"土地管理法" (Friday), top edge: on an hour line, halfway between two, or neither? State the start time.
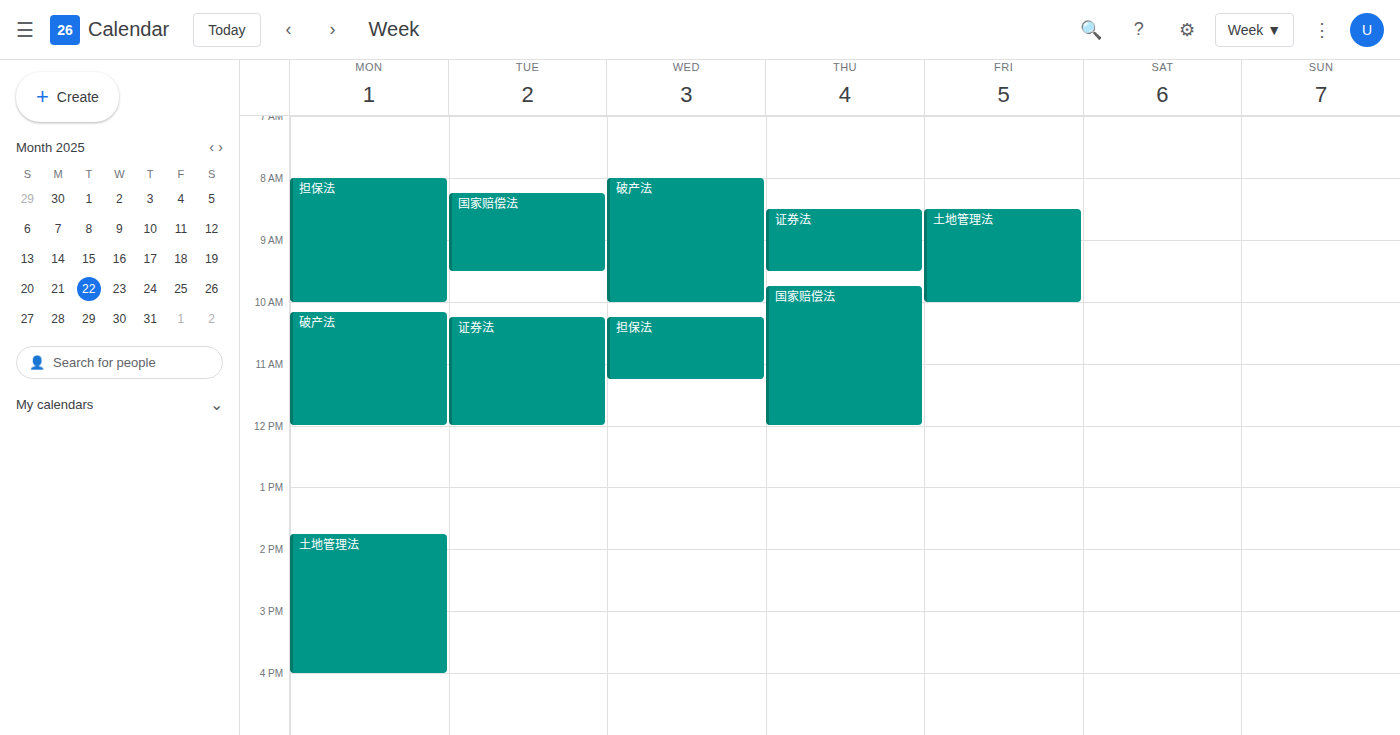
8:30 AM -- halfway between the 8 AM and 9 AM lines.